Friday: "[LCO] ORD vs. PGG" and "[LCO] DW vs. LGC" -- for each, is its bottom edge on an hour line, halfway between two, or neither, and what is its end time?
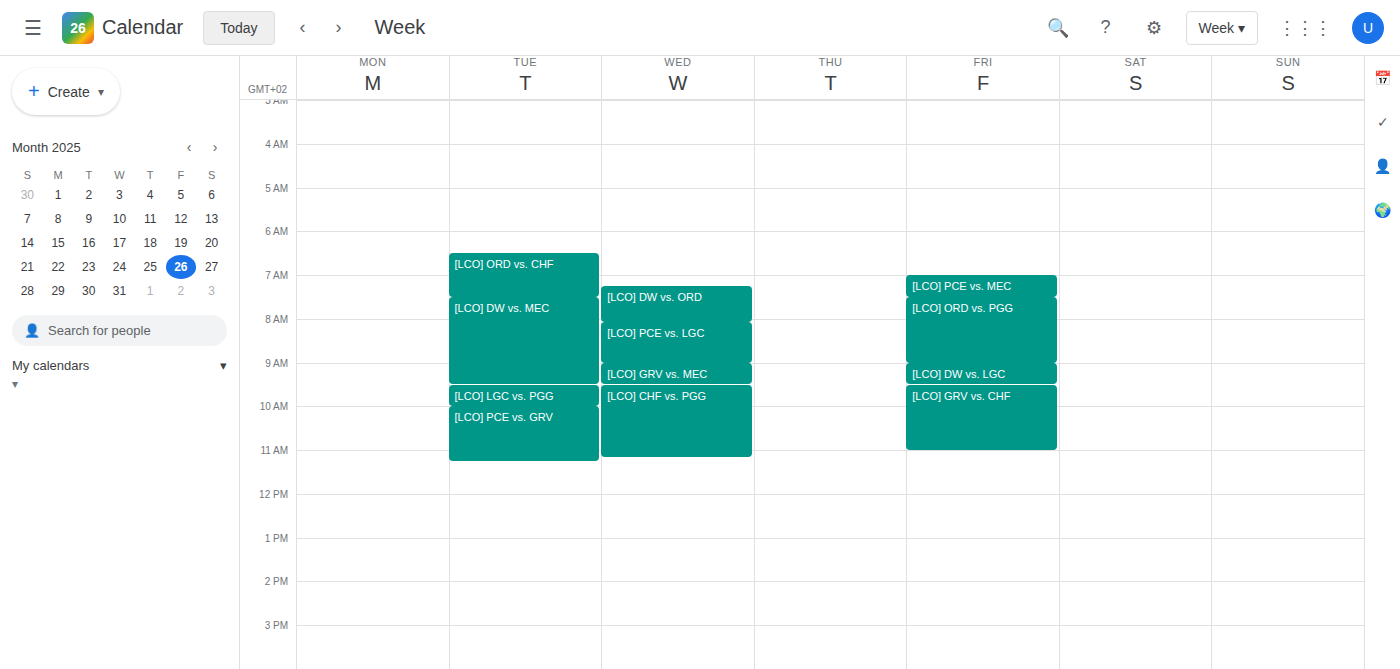
"[LCO] ORD vs. PGG": 9:00 AM, exactly on the 9 AM line. "[LCO] DW vs. LGC": 9:30 AM, halfway between the 9 AM and 10 AM lines.